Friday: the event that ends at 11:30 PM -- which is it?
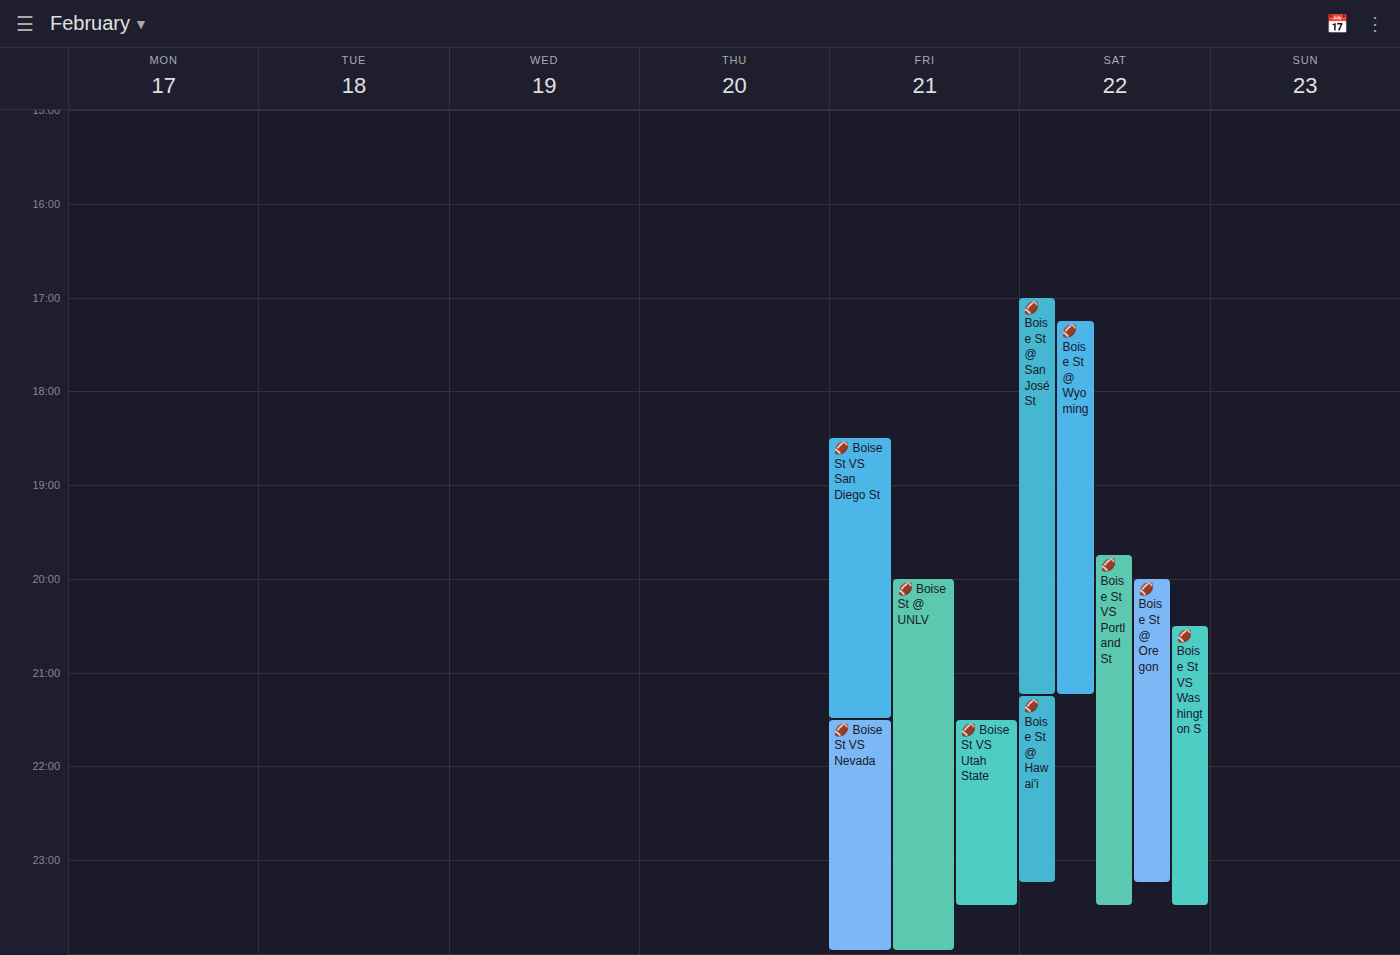
"🏈 Boise St VS Utah State"